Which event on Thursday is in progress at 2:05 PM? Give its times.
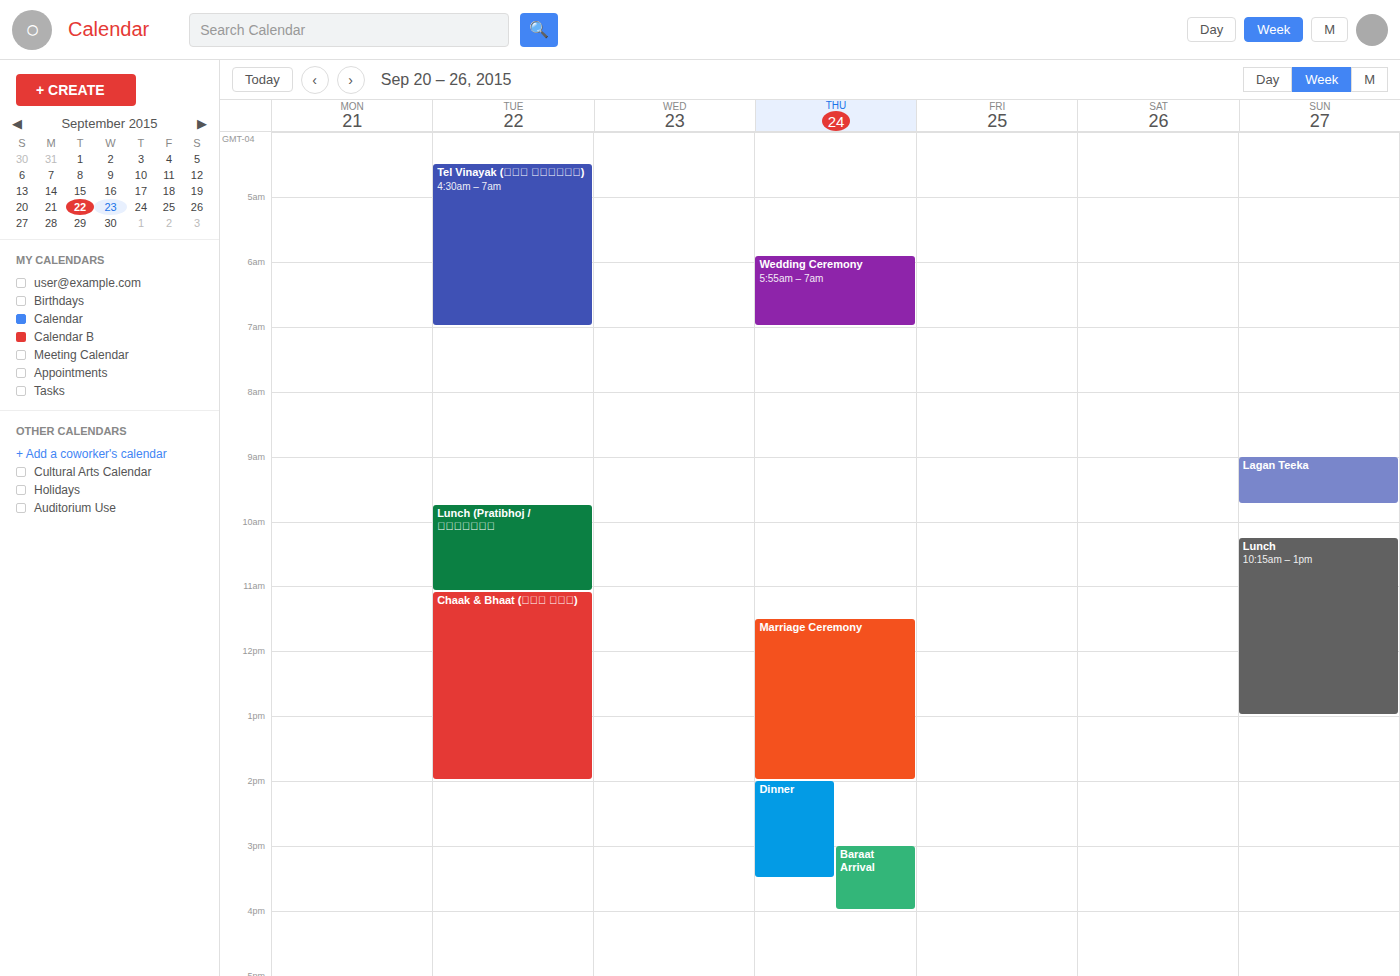
"Dinner", 2:00 PM to 3:30 PM